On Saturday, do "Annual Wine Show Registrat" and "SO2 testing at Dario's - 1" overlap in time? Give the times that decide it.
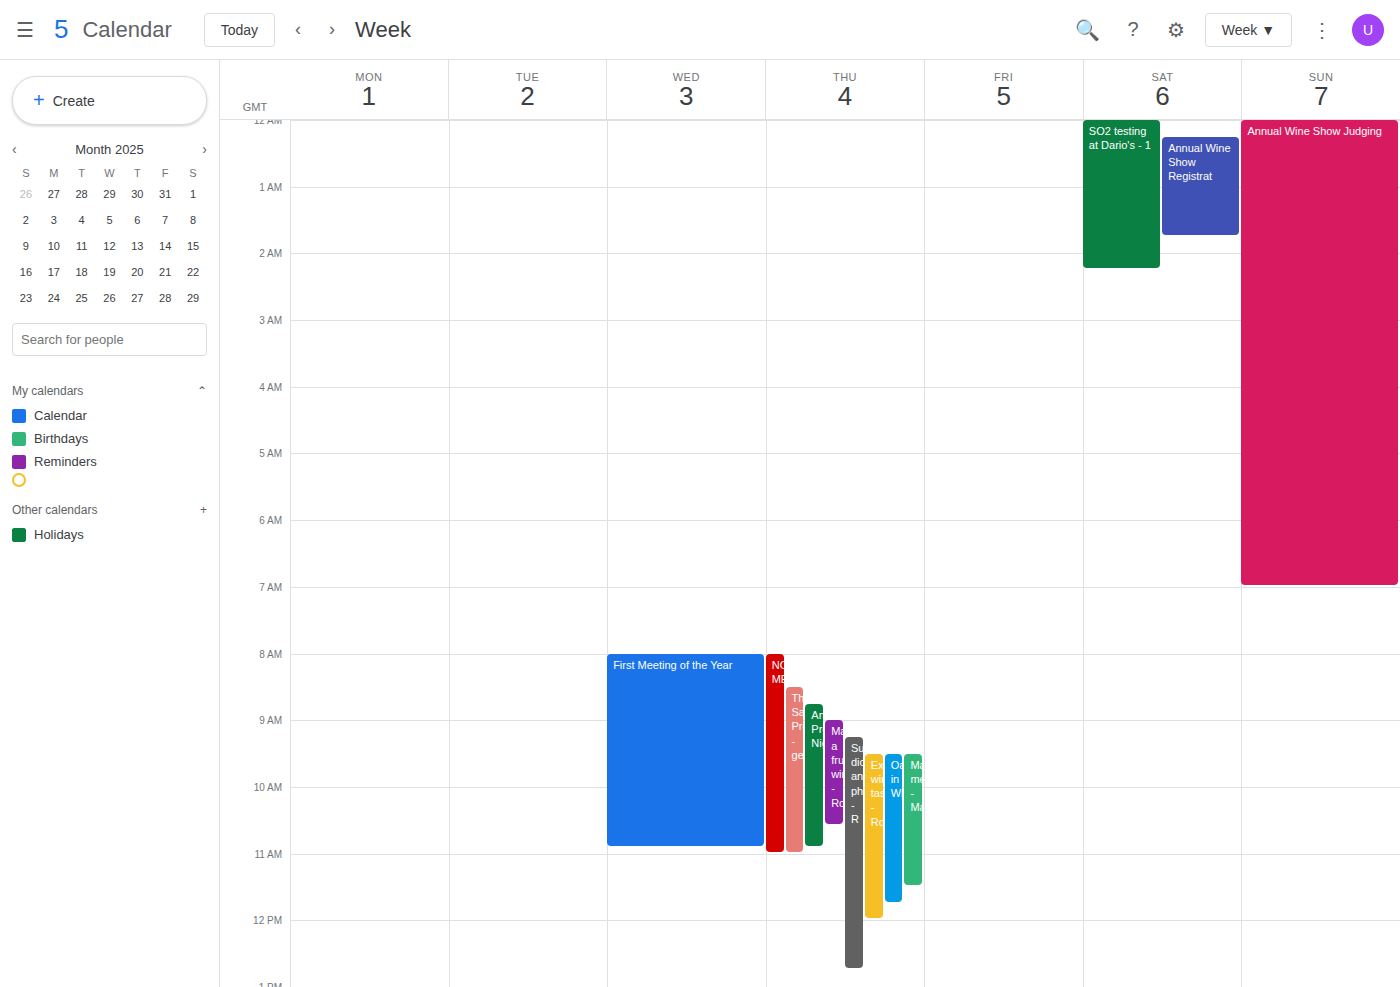
"Annual Wine Show Registrat" runs 12:15 AM to 1:45 AM, inside "SO2 testing at Dario's - 1" -- they overlap.